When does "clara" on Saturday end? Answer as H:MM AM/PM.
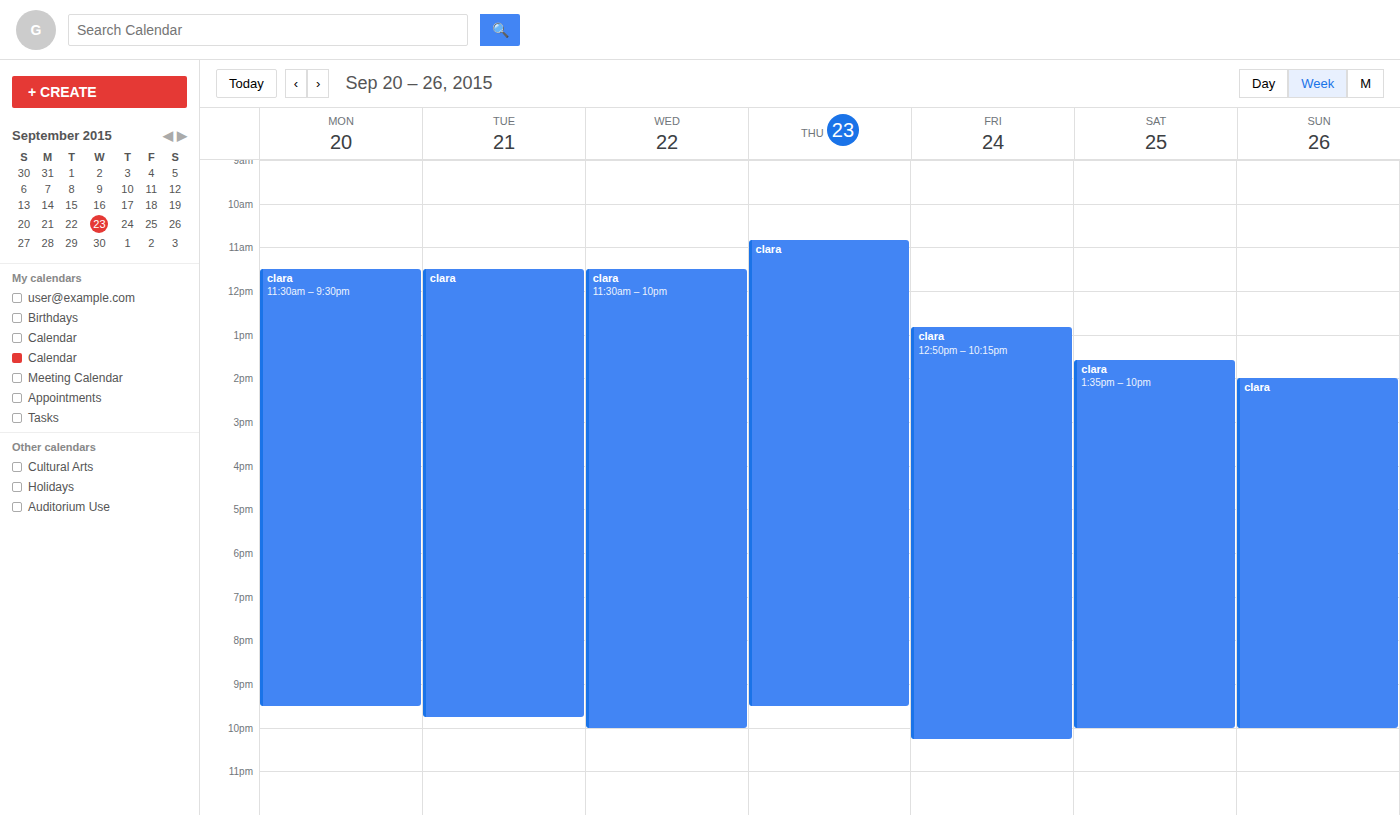
10:00 PM